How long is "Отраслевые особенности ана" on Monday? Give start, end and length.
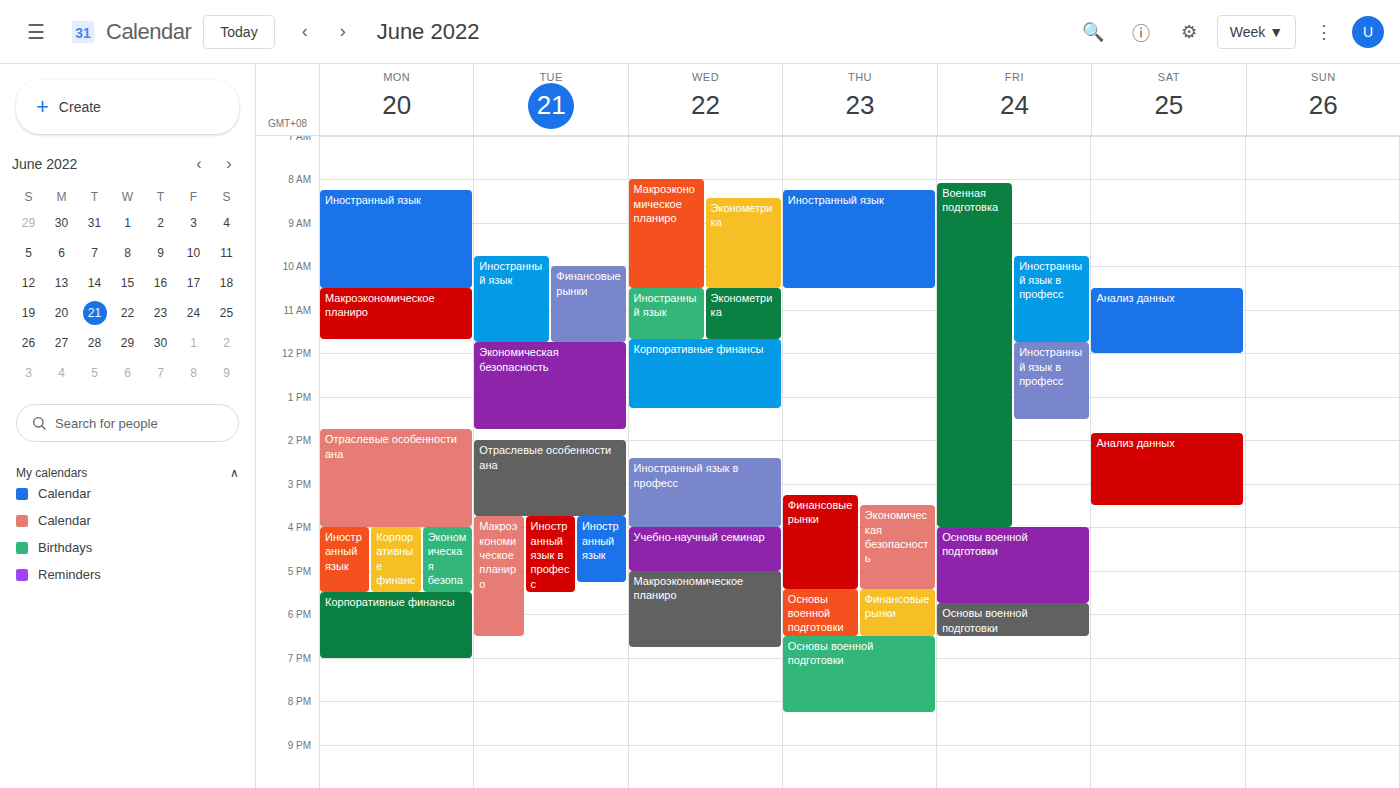
1:45 PM to 4:00 PM, 2 hours 15 minutes